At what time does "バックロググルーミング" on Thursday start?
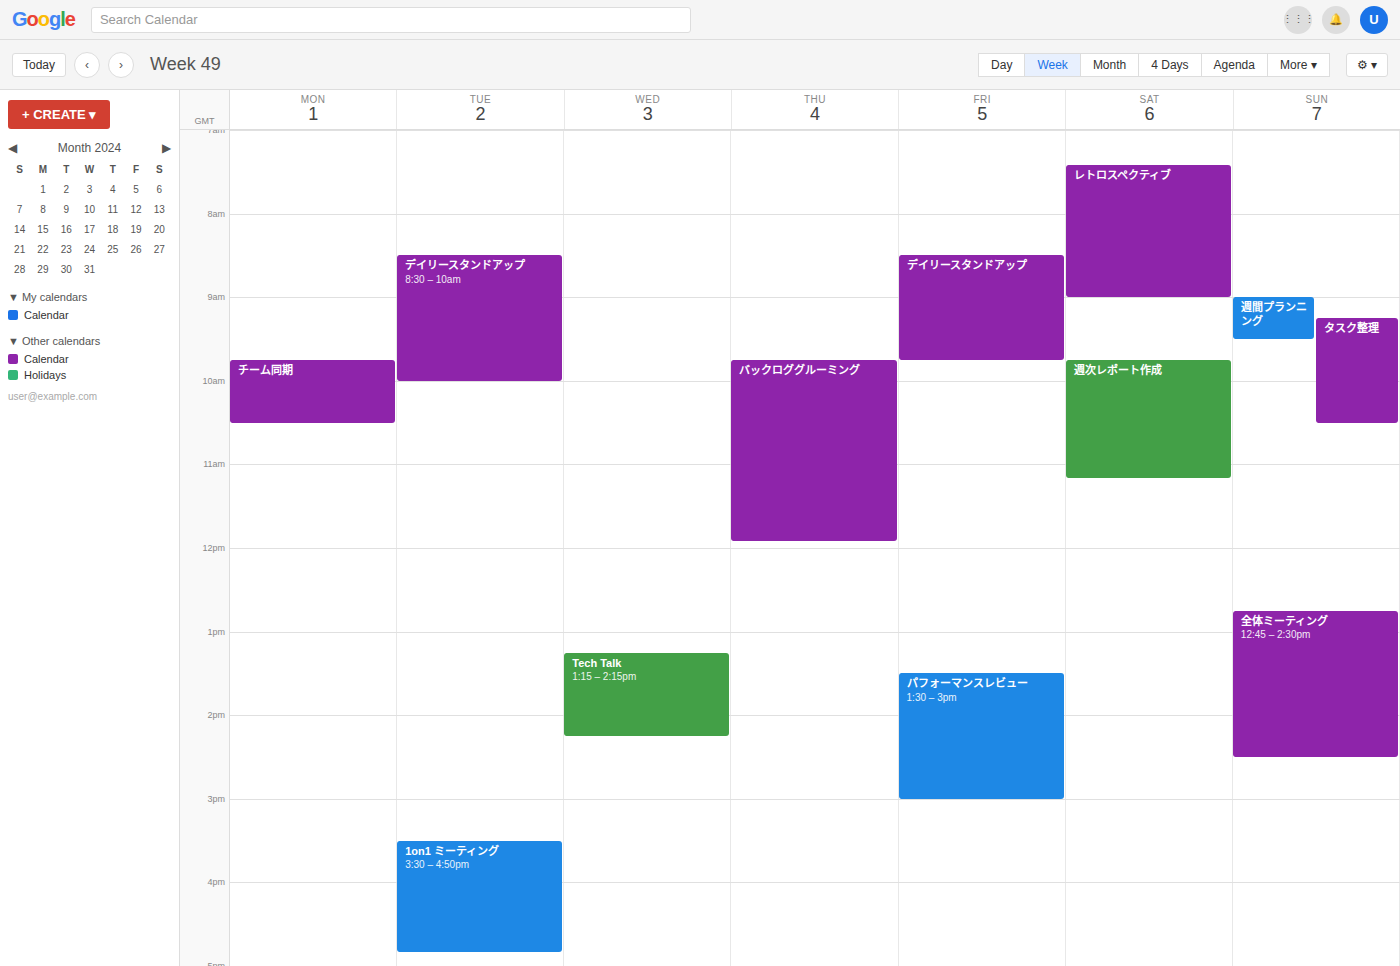
9:45 AM